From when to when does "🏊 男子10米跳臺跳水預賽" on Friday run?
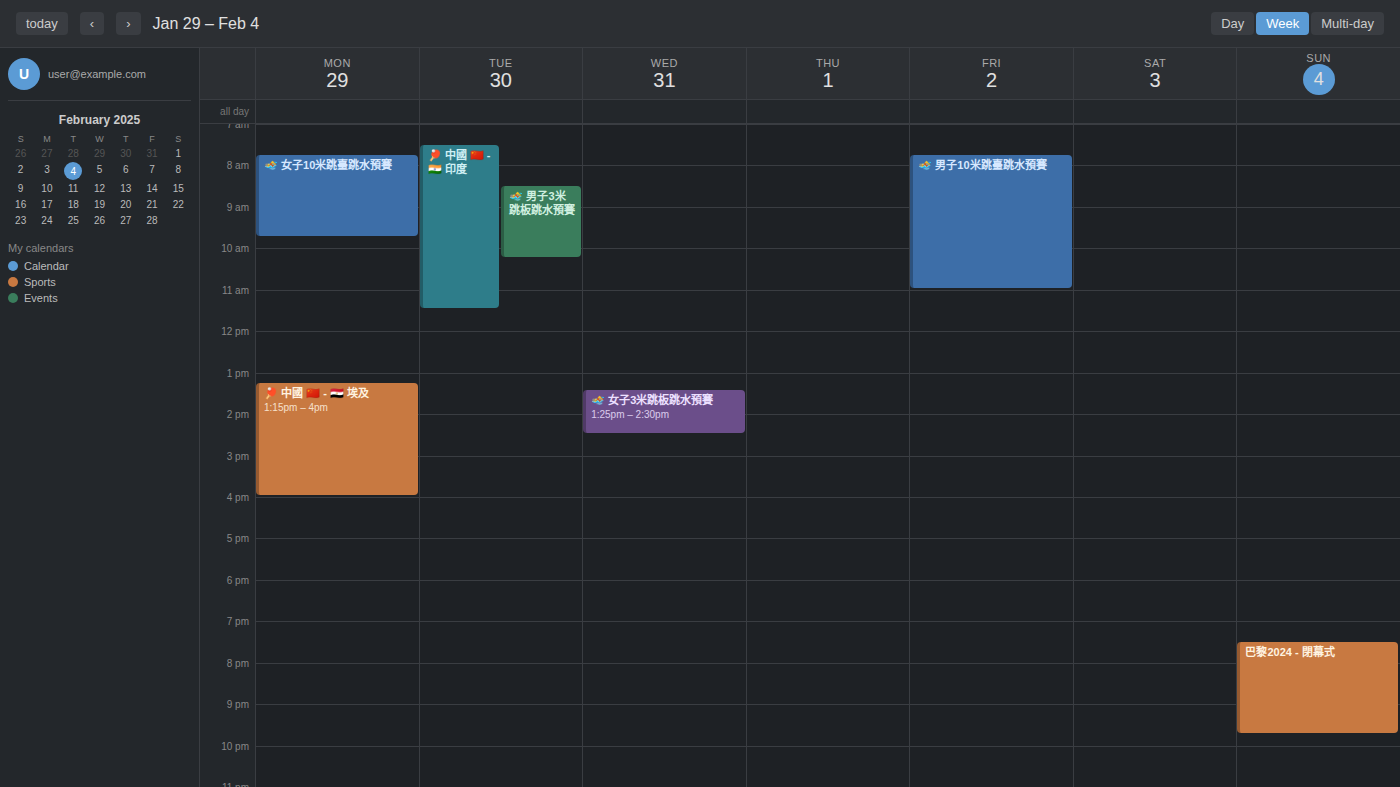
7:45 AM to 11:00 AM